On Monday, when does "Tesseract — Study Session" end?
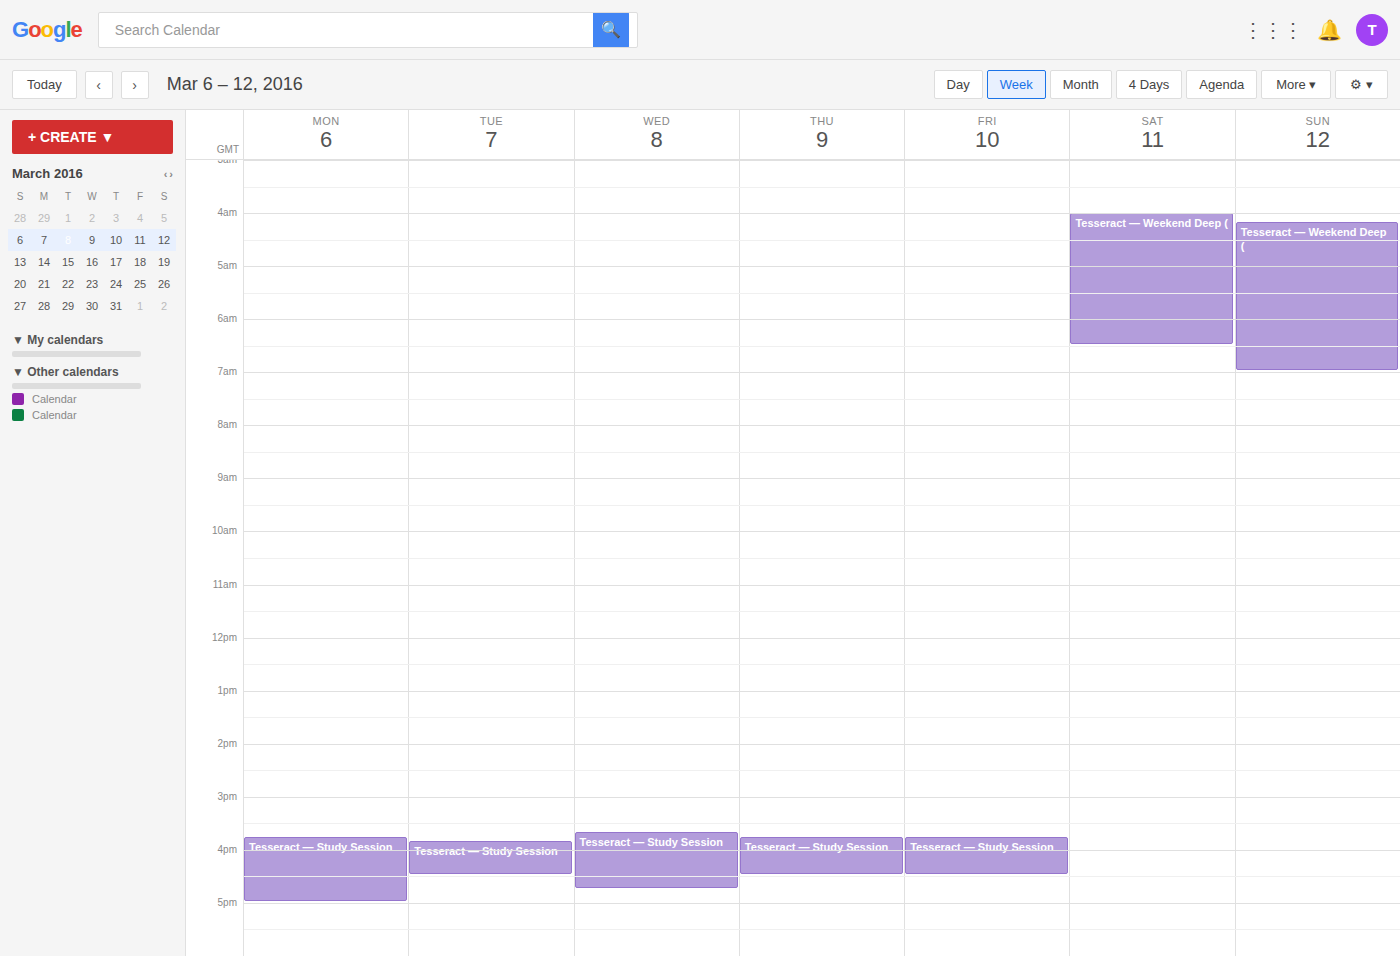
5:00 PM